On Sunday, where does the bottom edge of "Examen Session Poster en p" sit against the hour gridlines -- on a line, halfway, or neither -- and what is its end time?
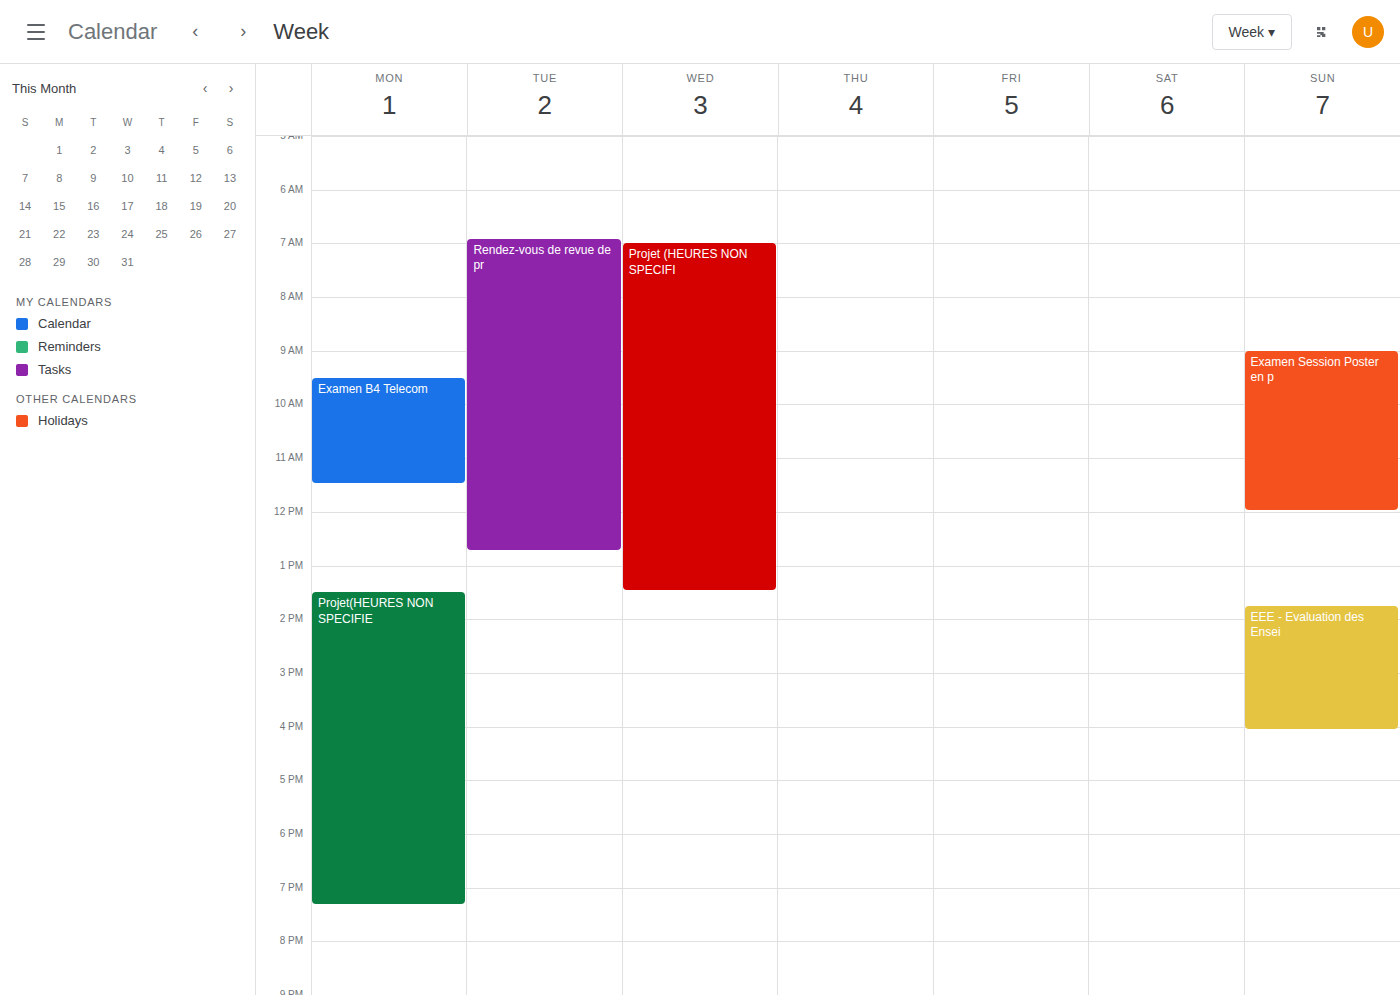
12:00 PM -- exactly on the 12 PM line.